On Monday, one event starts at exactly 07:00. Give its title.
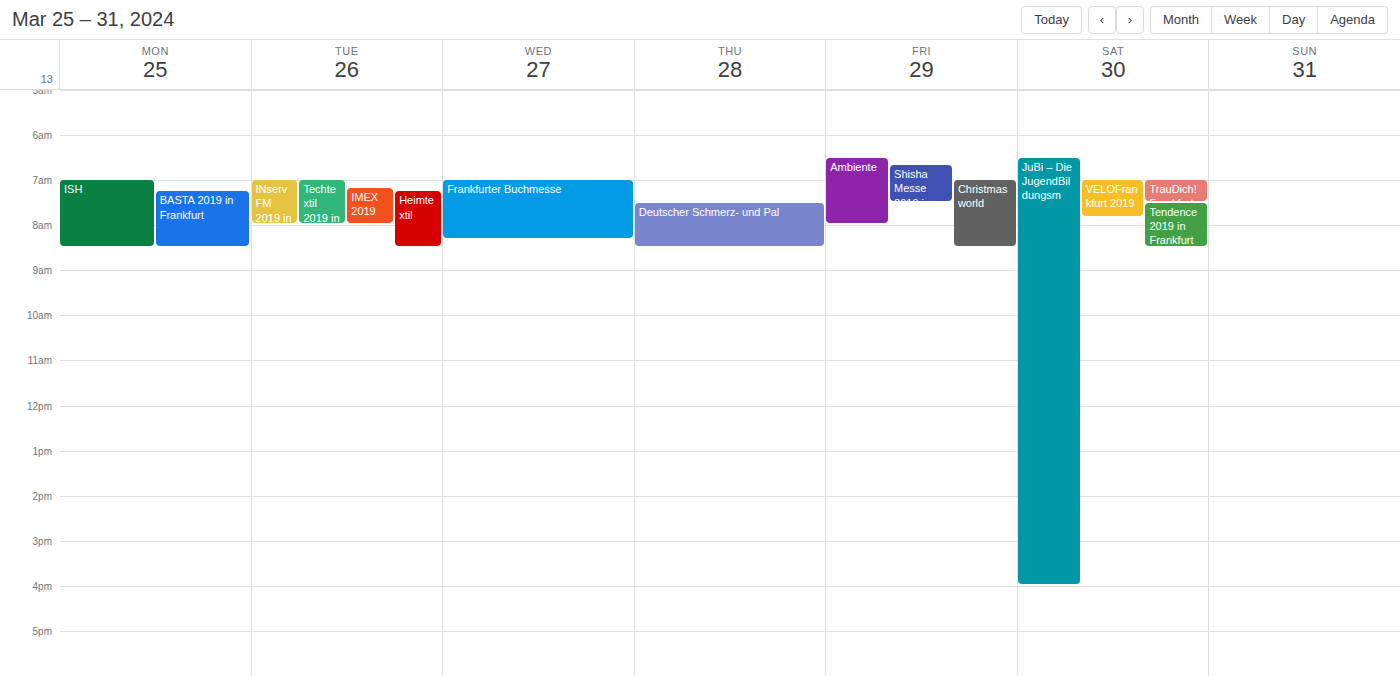
"ISH"